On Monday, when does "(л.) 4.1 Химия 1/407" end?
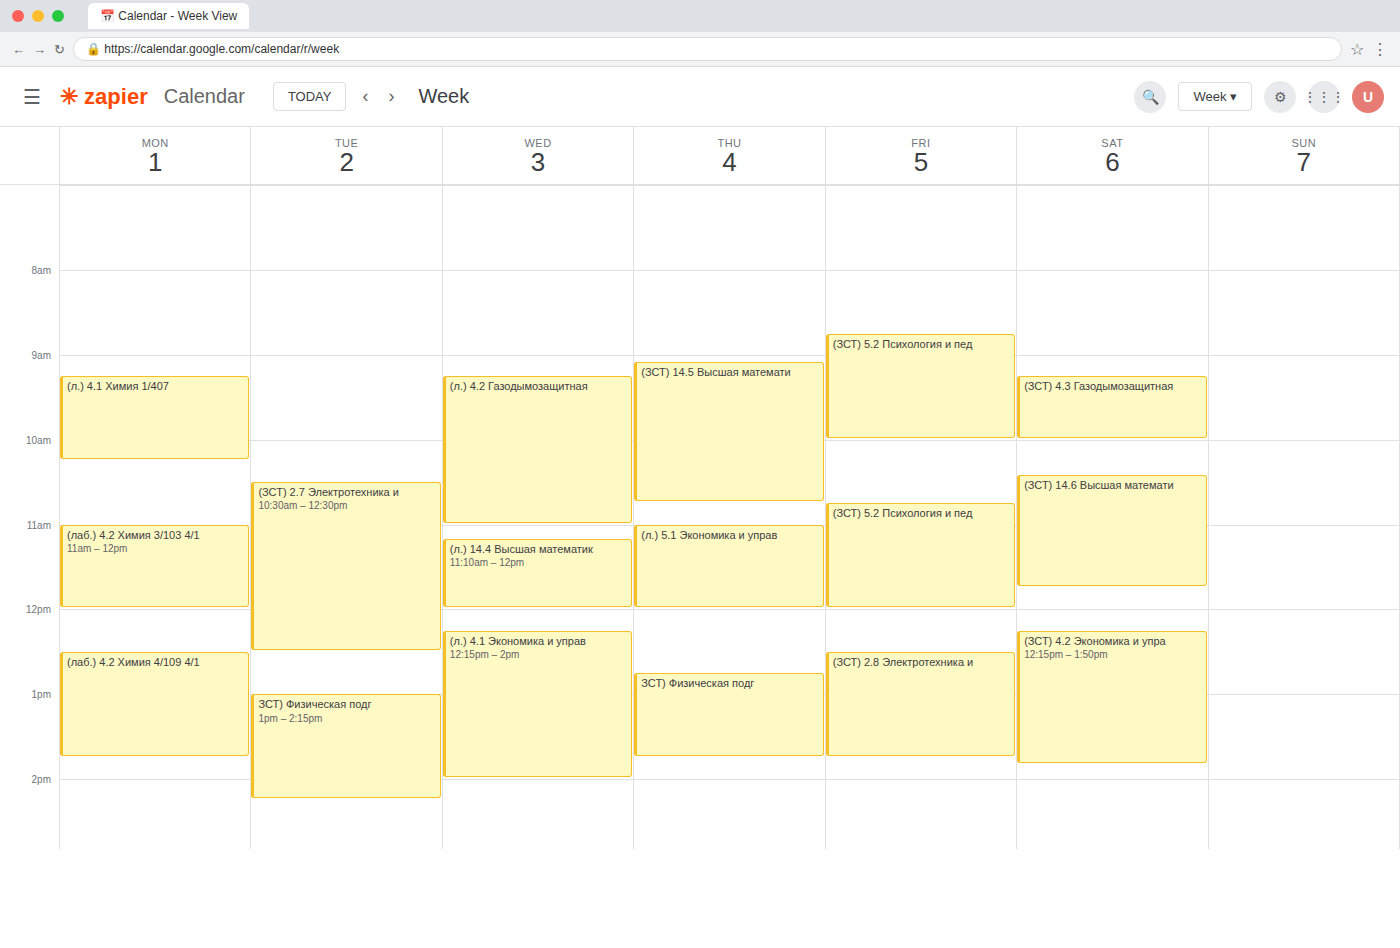
10:15